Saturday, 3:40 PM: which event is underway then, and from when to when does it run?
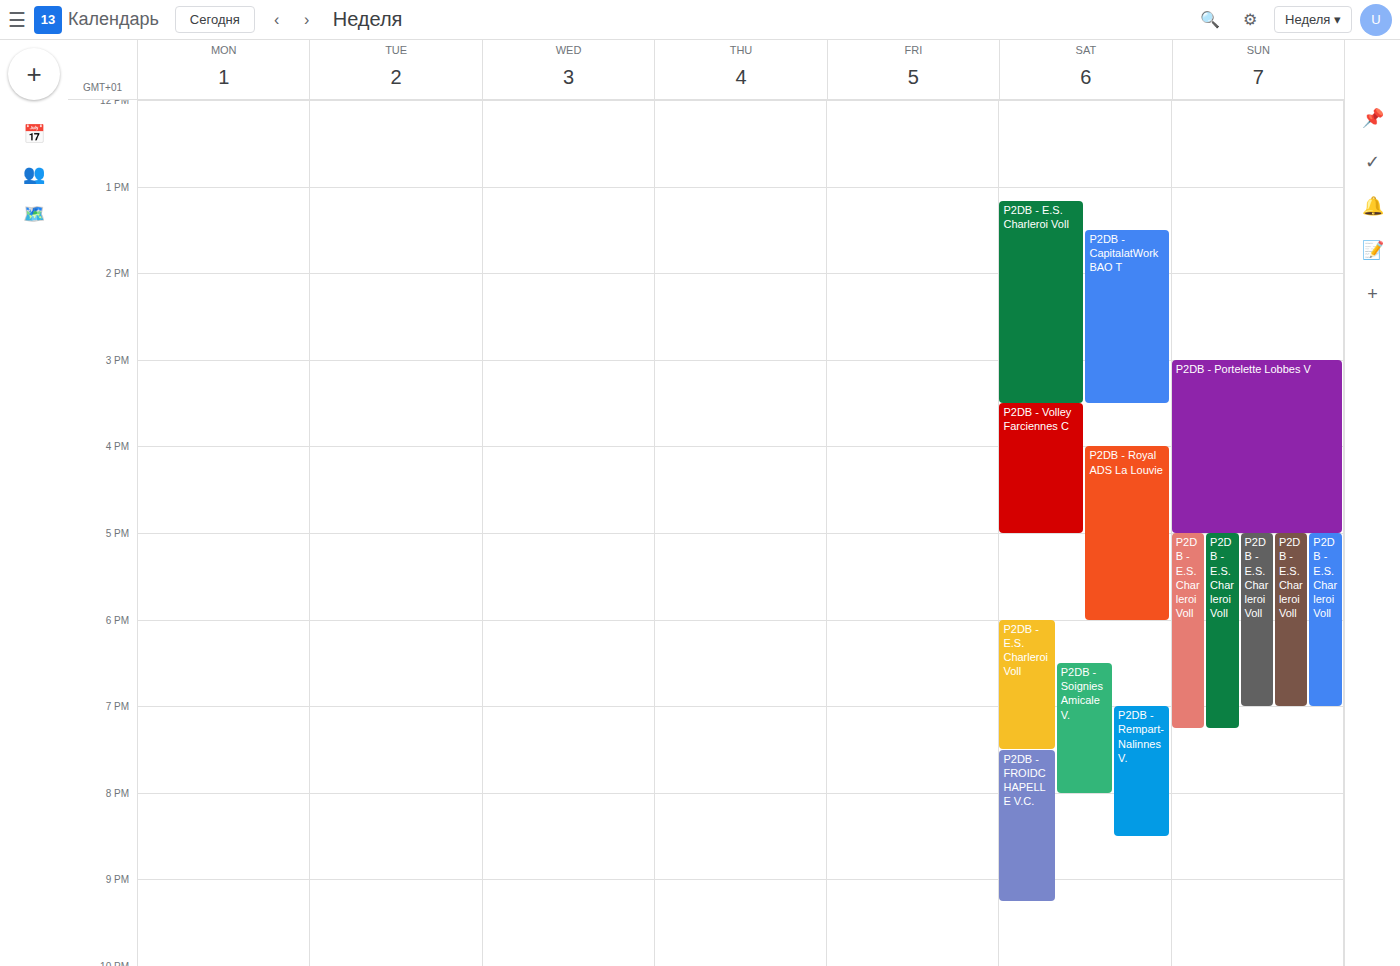
"P2DB - Volley Farciennes C", 3:30 PM to 5:00 PM